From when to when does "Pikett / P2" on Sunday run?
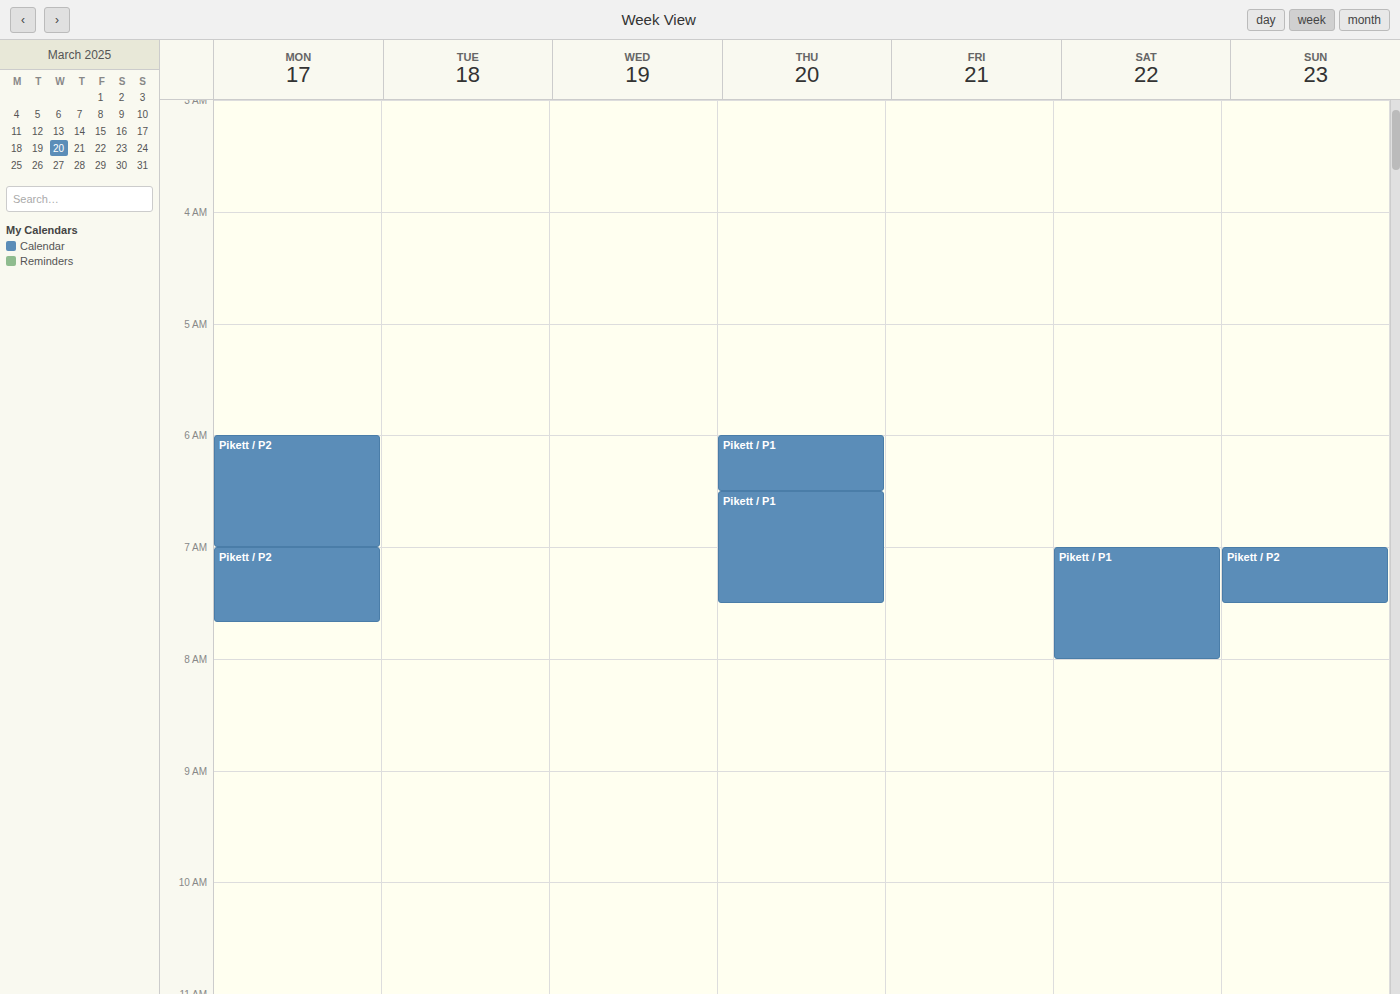
07:00 to 07:30